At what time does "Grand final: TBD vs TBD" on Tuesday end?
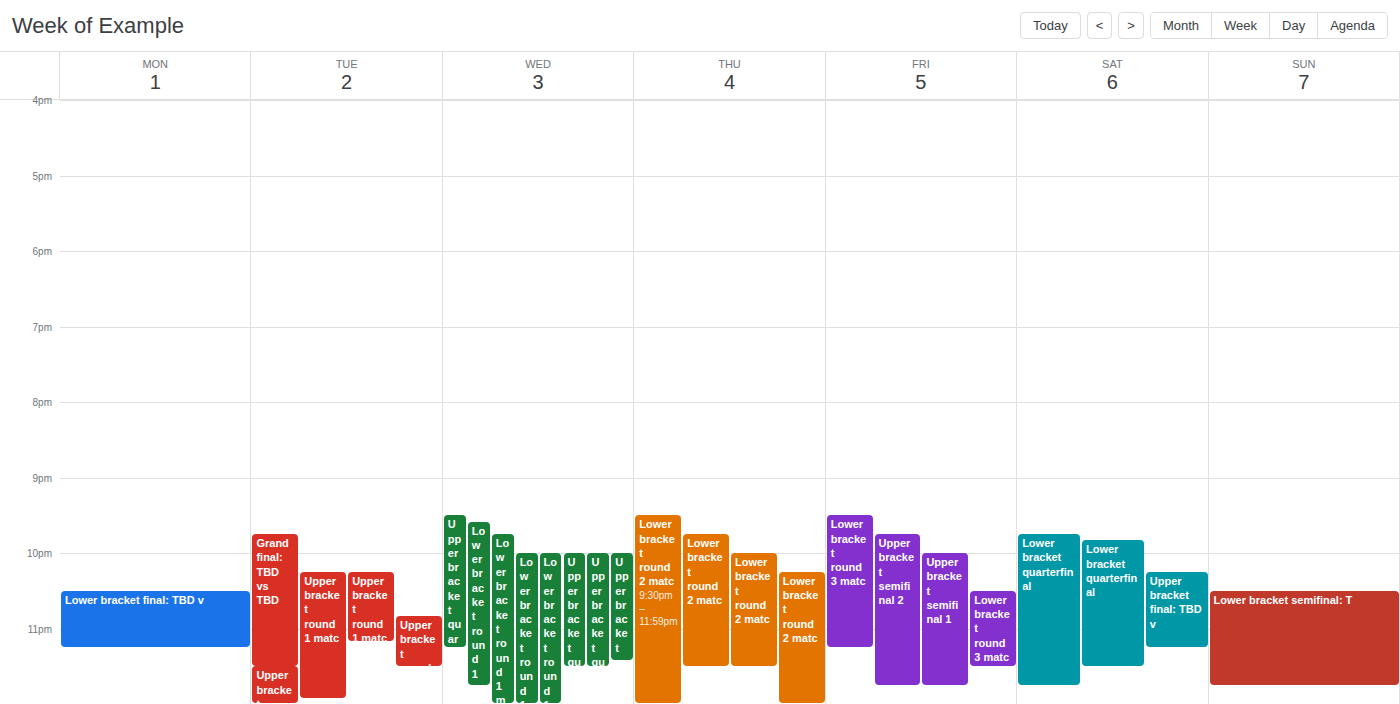
11:30 PM